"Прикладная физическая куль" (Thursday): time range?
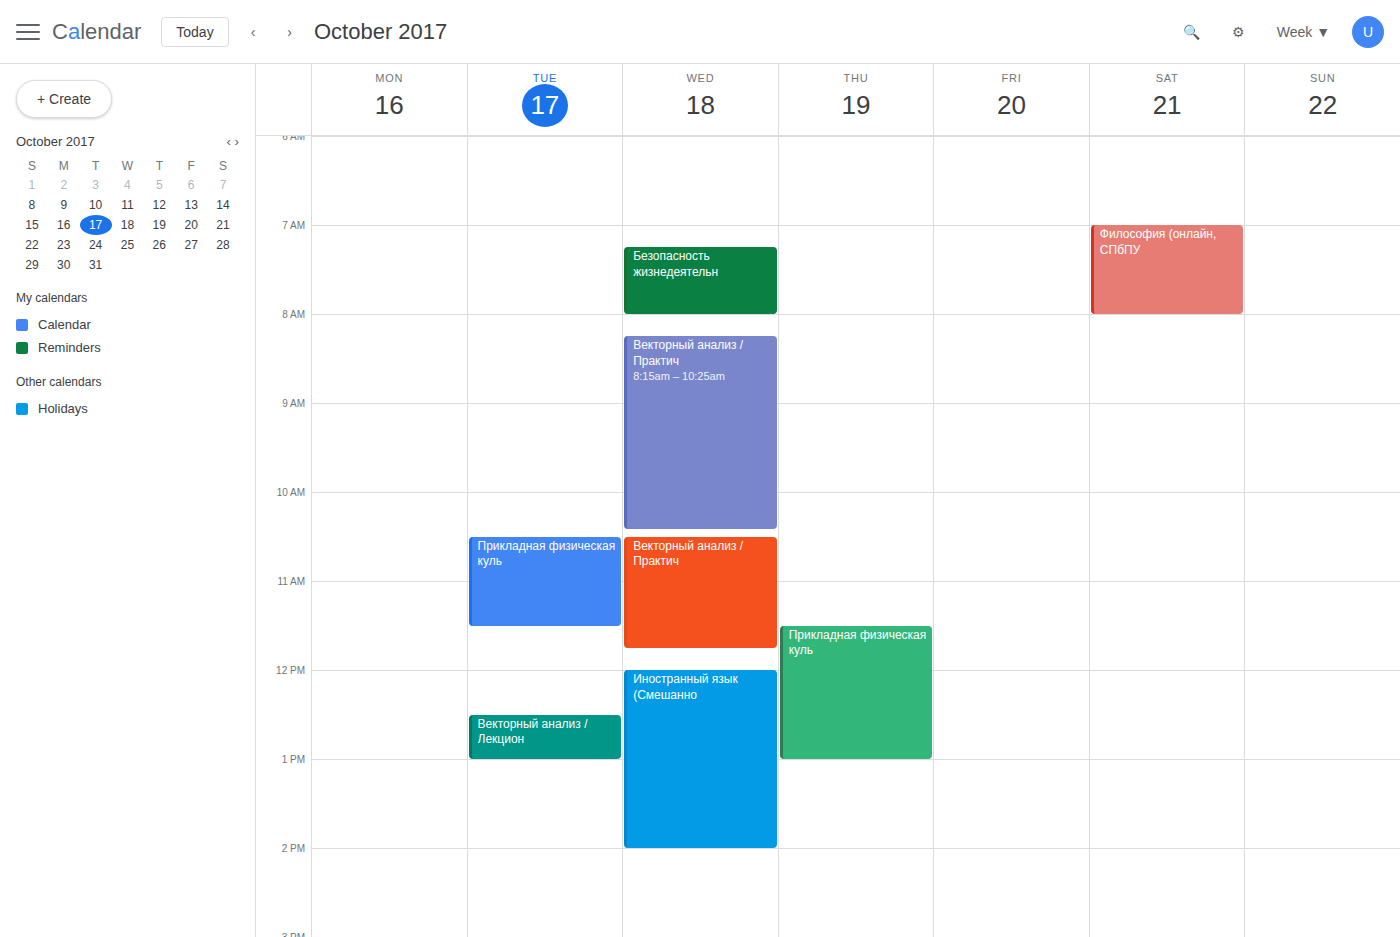
11:30 AM to 1:00 PM